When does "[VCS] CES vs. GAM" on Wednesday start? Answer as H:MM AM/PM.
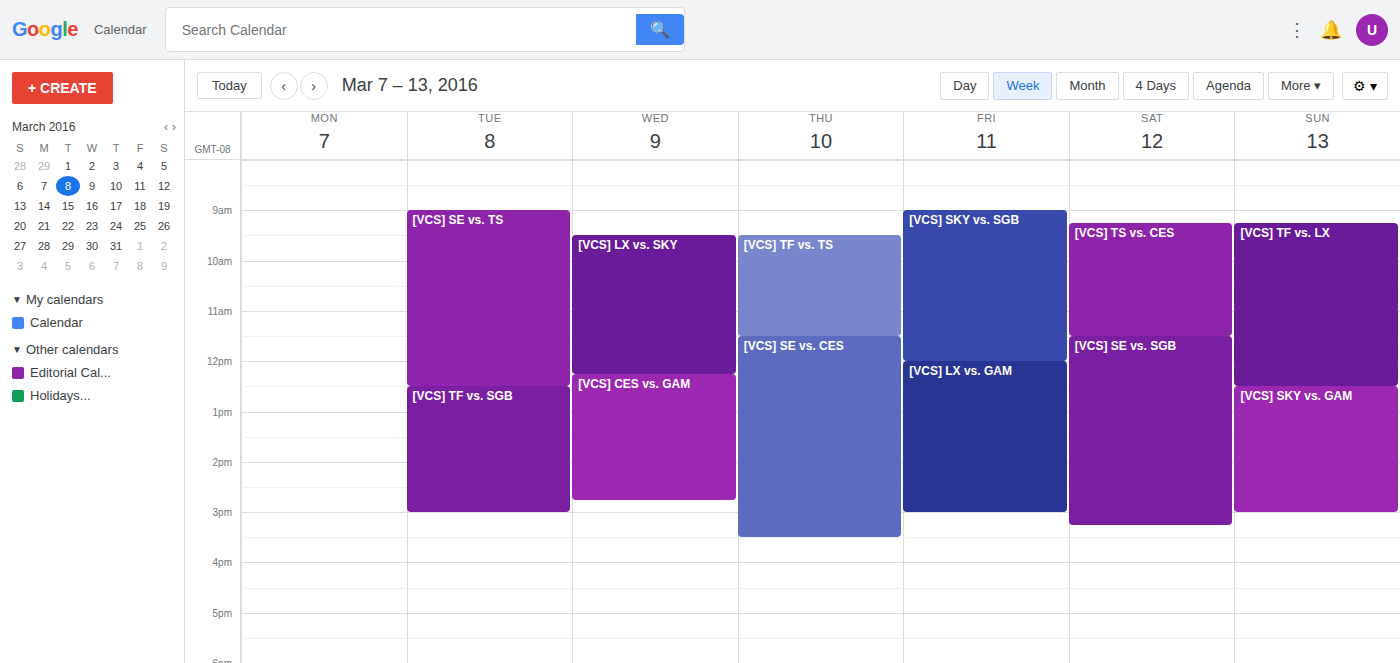
12:15 PM